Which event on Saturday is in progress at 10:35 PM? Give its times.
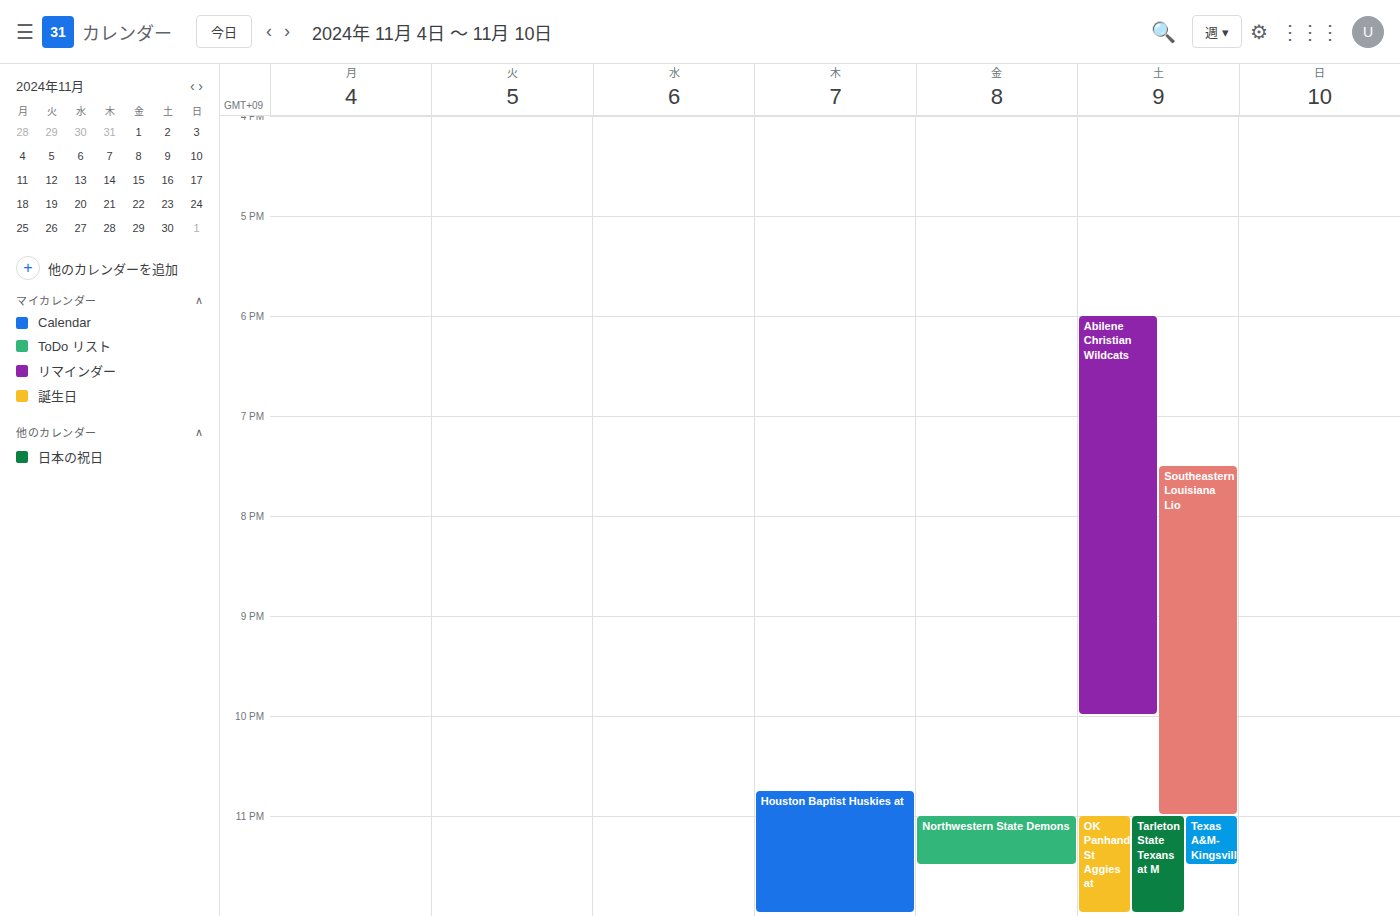
"Southeastern Louisiana Lio", 7:30 PM to 11:00 PM